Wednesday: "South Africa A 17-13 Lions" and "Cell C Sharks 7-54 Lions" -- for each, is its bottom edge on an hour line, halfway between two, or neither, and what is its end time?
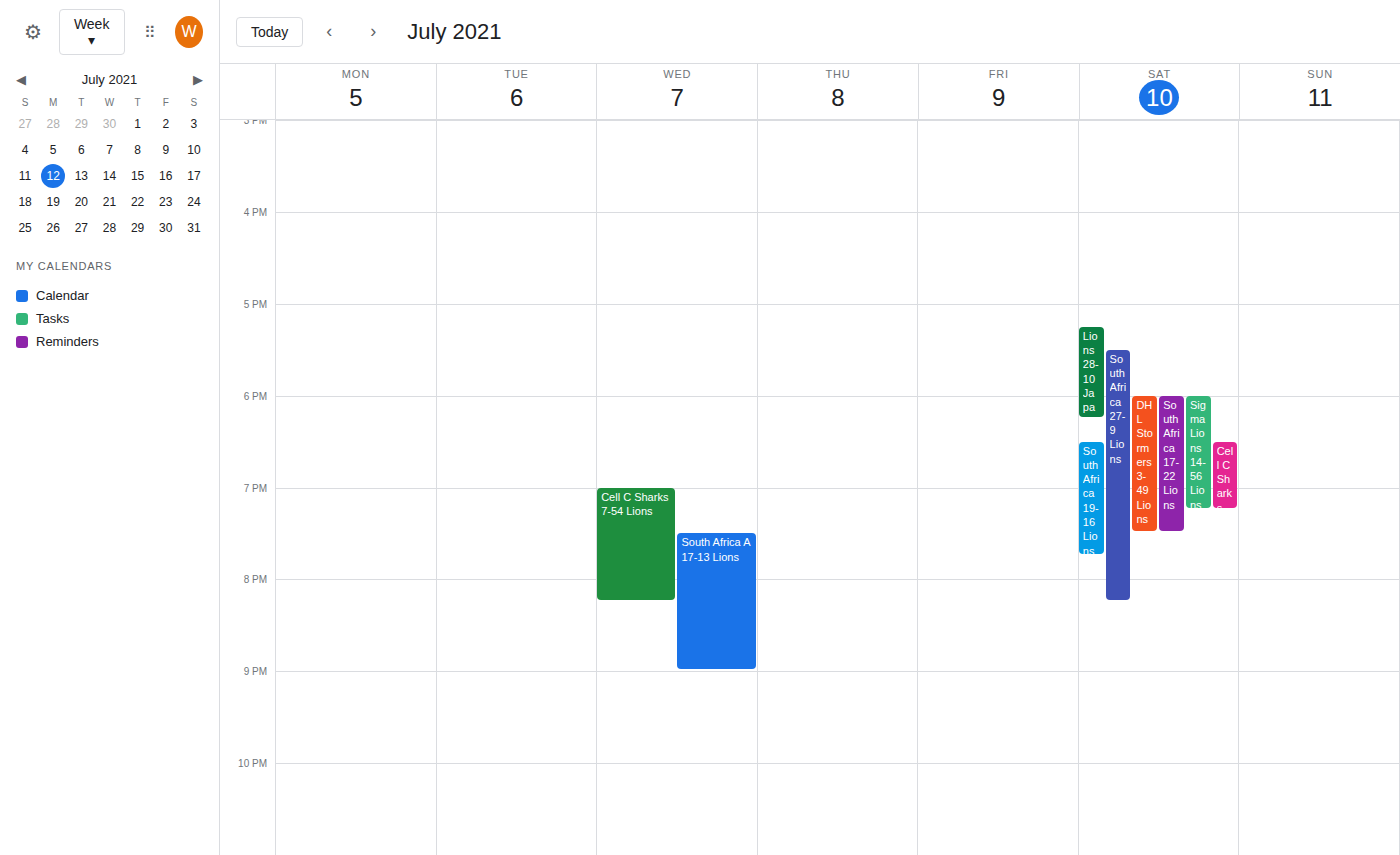
"South Africa A 17-13 Lions": 9:00 PM, exactly on the 9 PM line. "Cell C Sharks 7-54 Lions": 8:15 PM, neither: a quarter of the way from the 8 PM line to the 9 PM line.